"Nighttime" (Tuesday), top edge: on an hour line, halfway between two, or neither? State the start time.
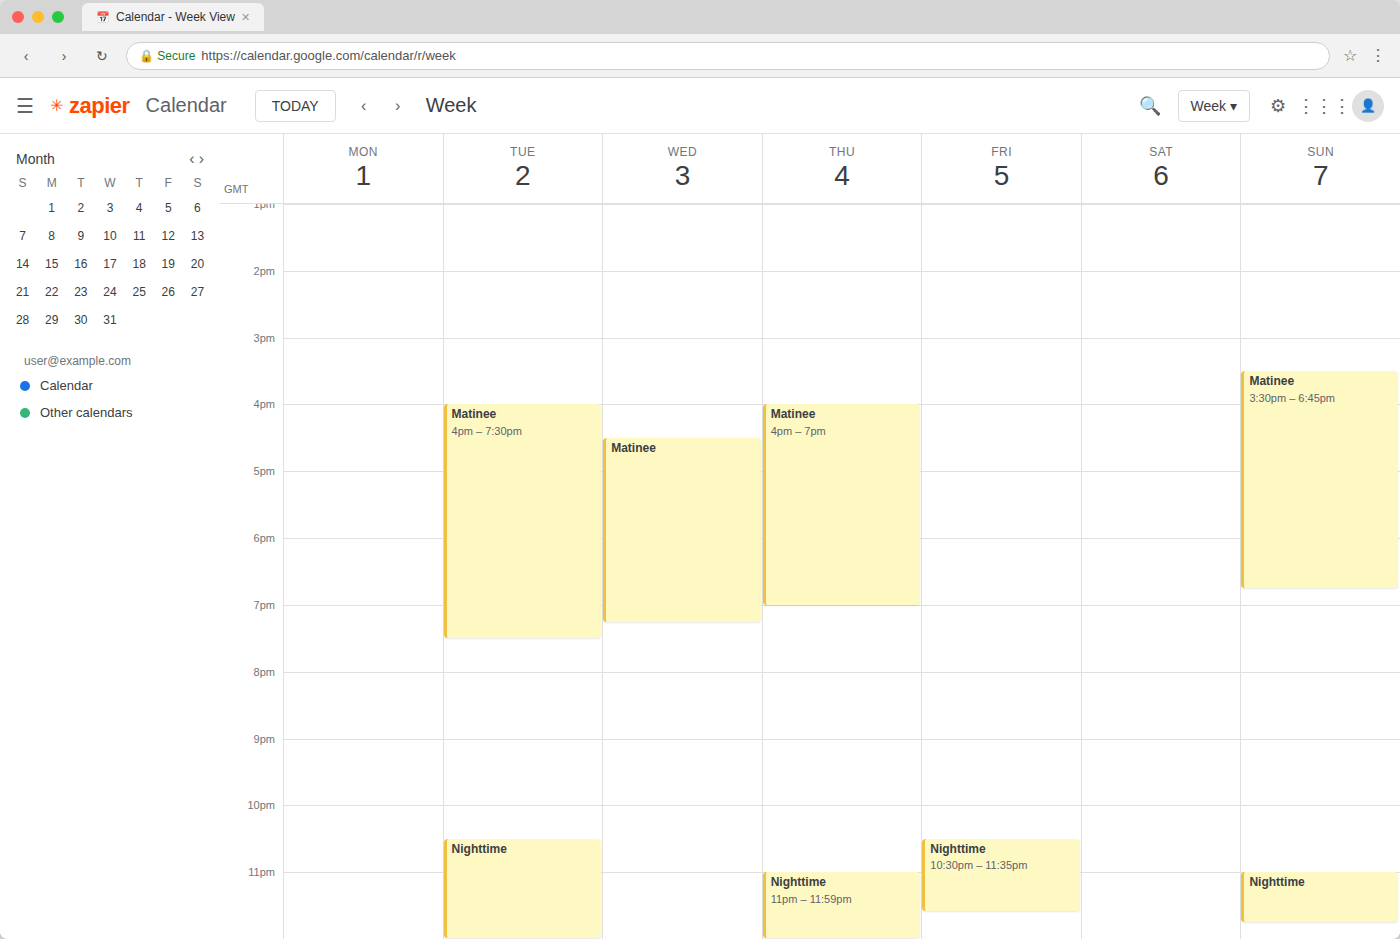
10:30 PM -- halfway between the 10 PM and 11 PM lines.